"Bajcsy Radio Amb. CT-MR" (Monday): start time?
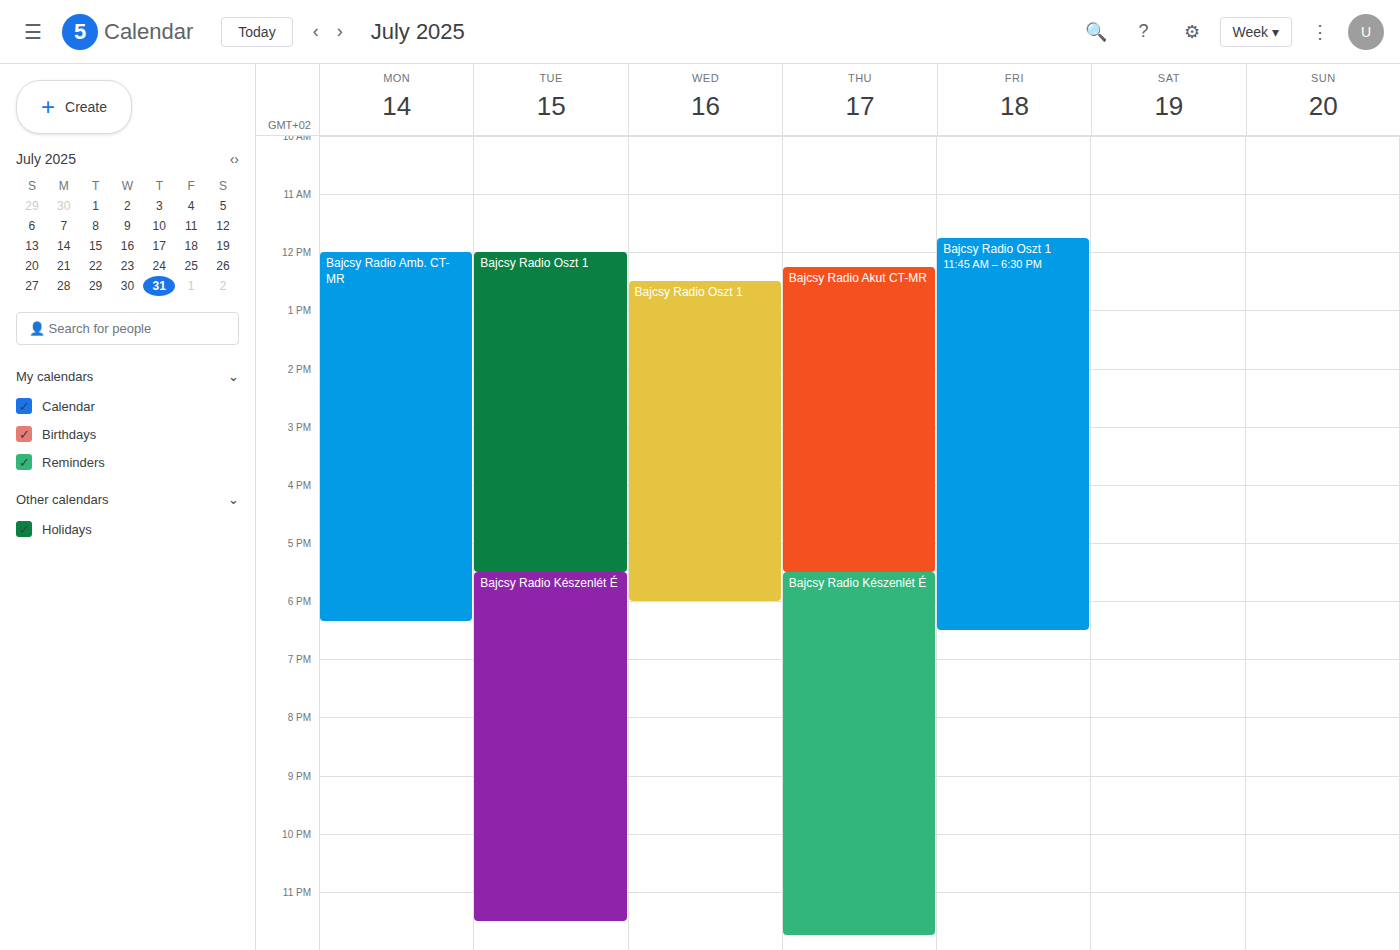
12:00 PM